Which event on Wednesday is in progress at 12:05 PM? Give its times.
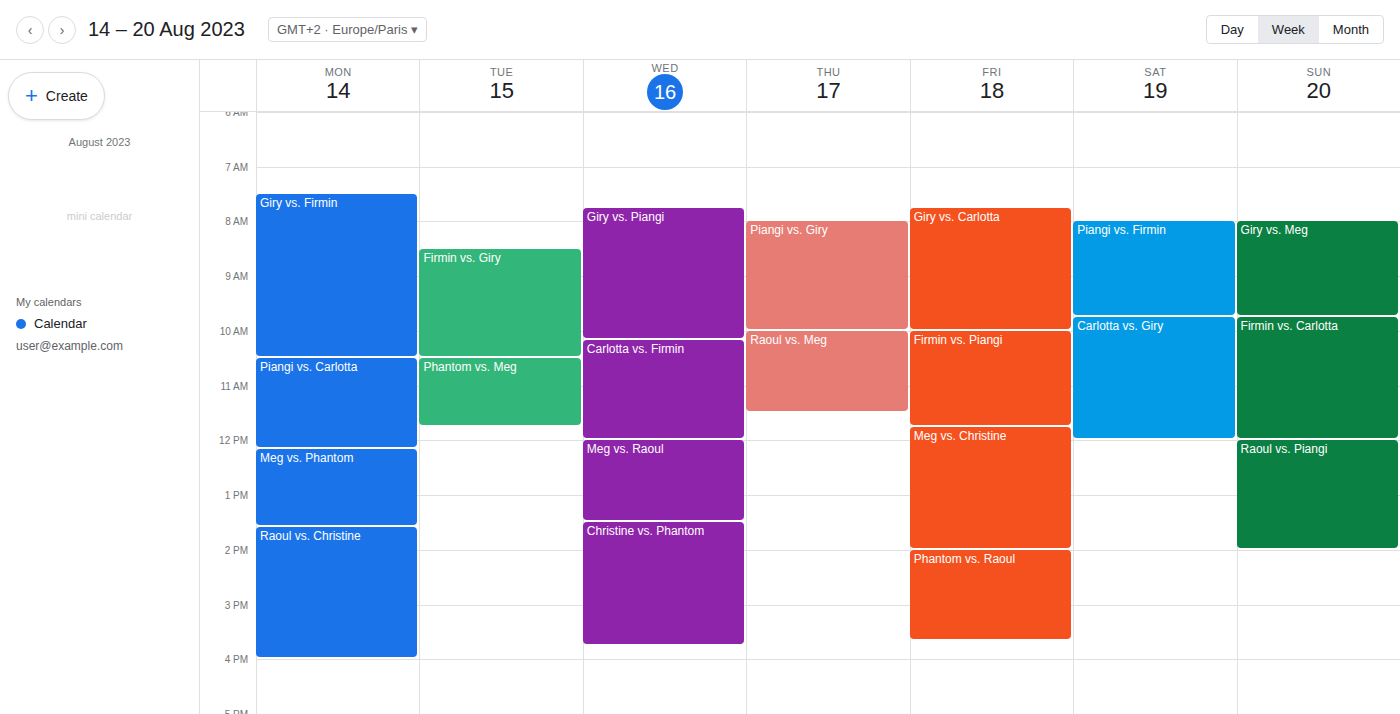
"Meg vs. Raoul", 12:00 PM to 1:30 PM